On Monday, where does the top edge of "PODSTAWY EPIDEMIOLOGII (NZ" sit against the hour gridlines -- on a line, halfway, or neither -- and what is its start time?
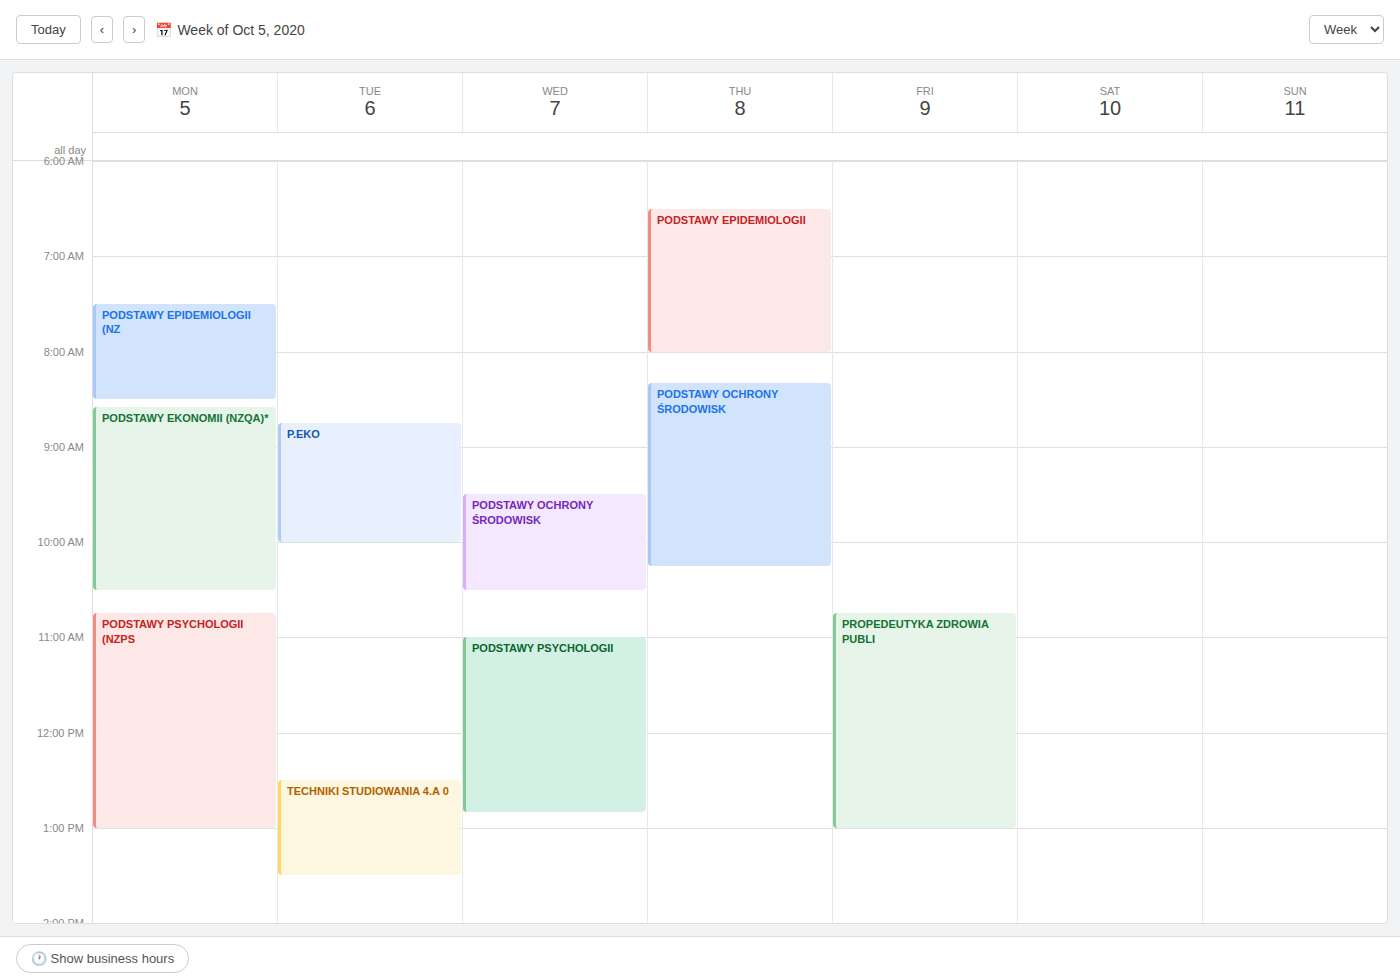
07:30 -- halfway between the 07:00 and 08:00 lines.